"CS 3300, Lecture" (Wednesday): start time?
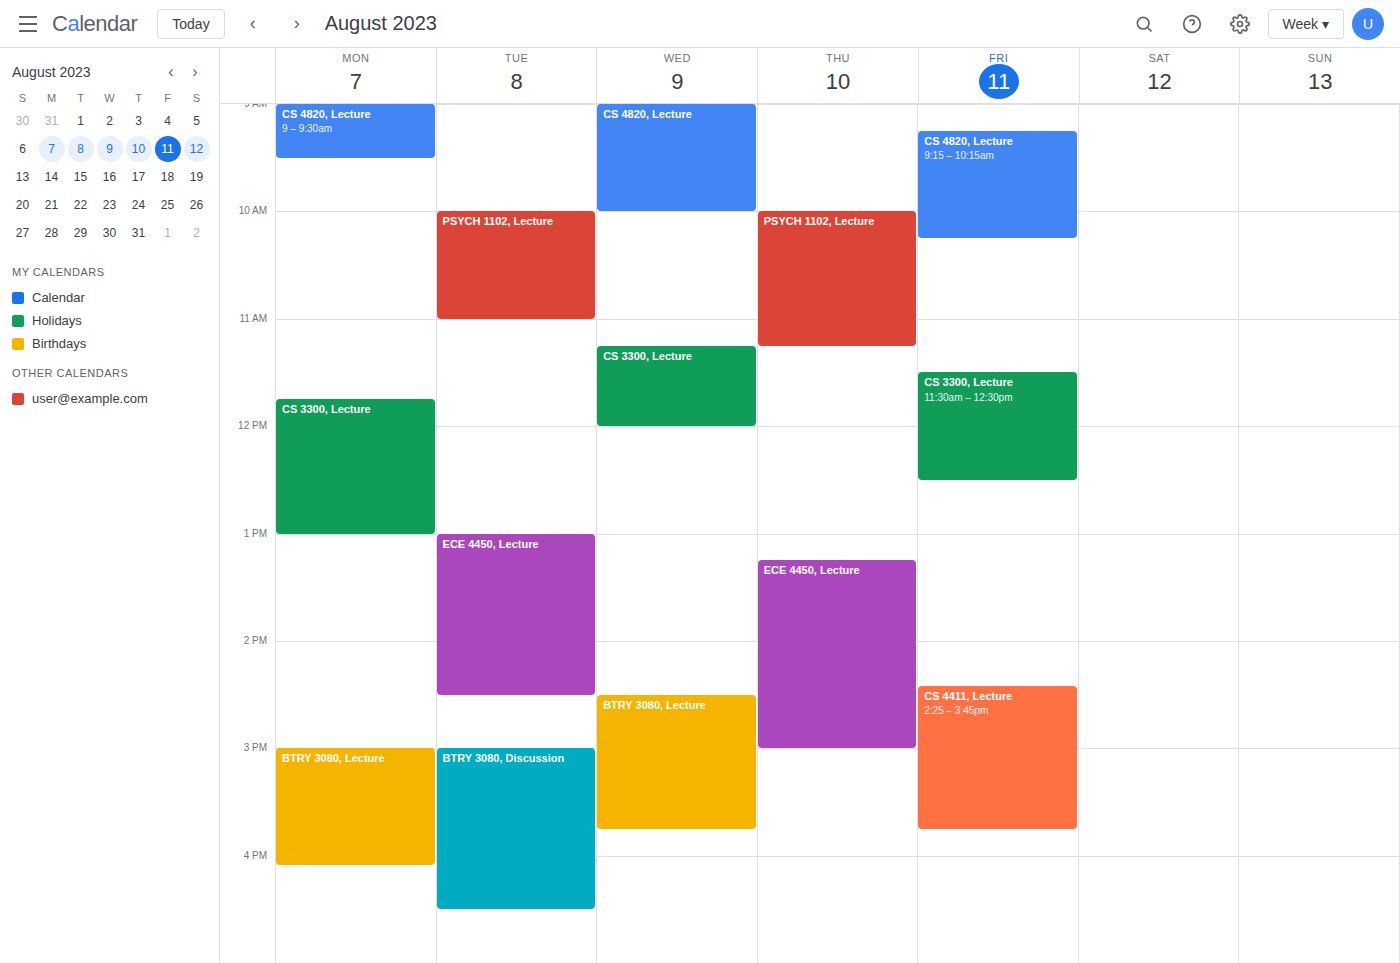
11:15 AM